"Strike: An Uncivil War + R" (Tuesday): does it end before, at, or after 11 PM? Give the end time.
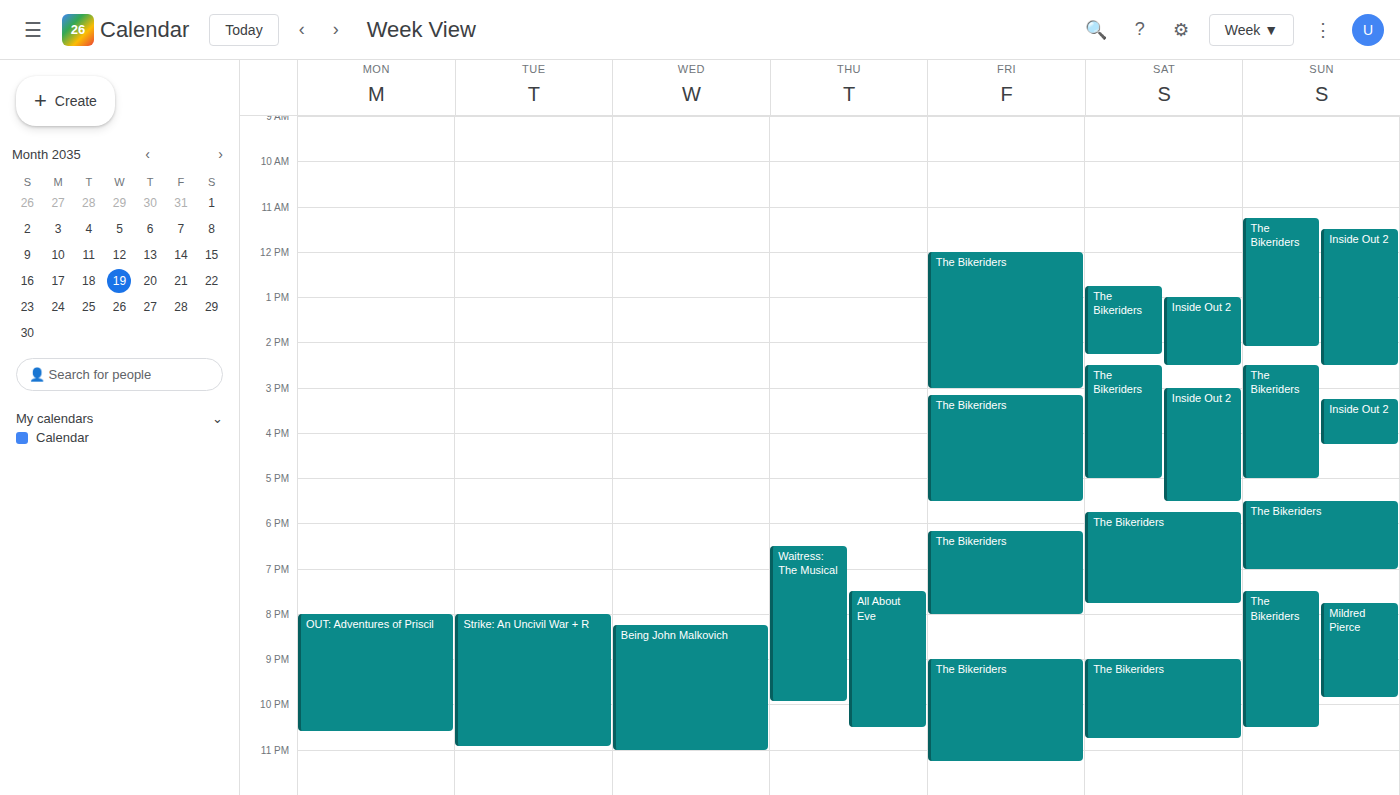
10:55 PM -- before 11 PM, 5 minutes above the 11 PM line.